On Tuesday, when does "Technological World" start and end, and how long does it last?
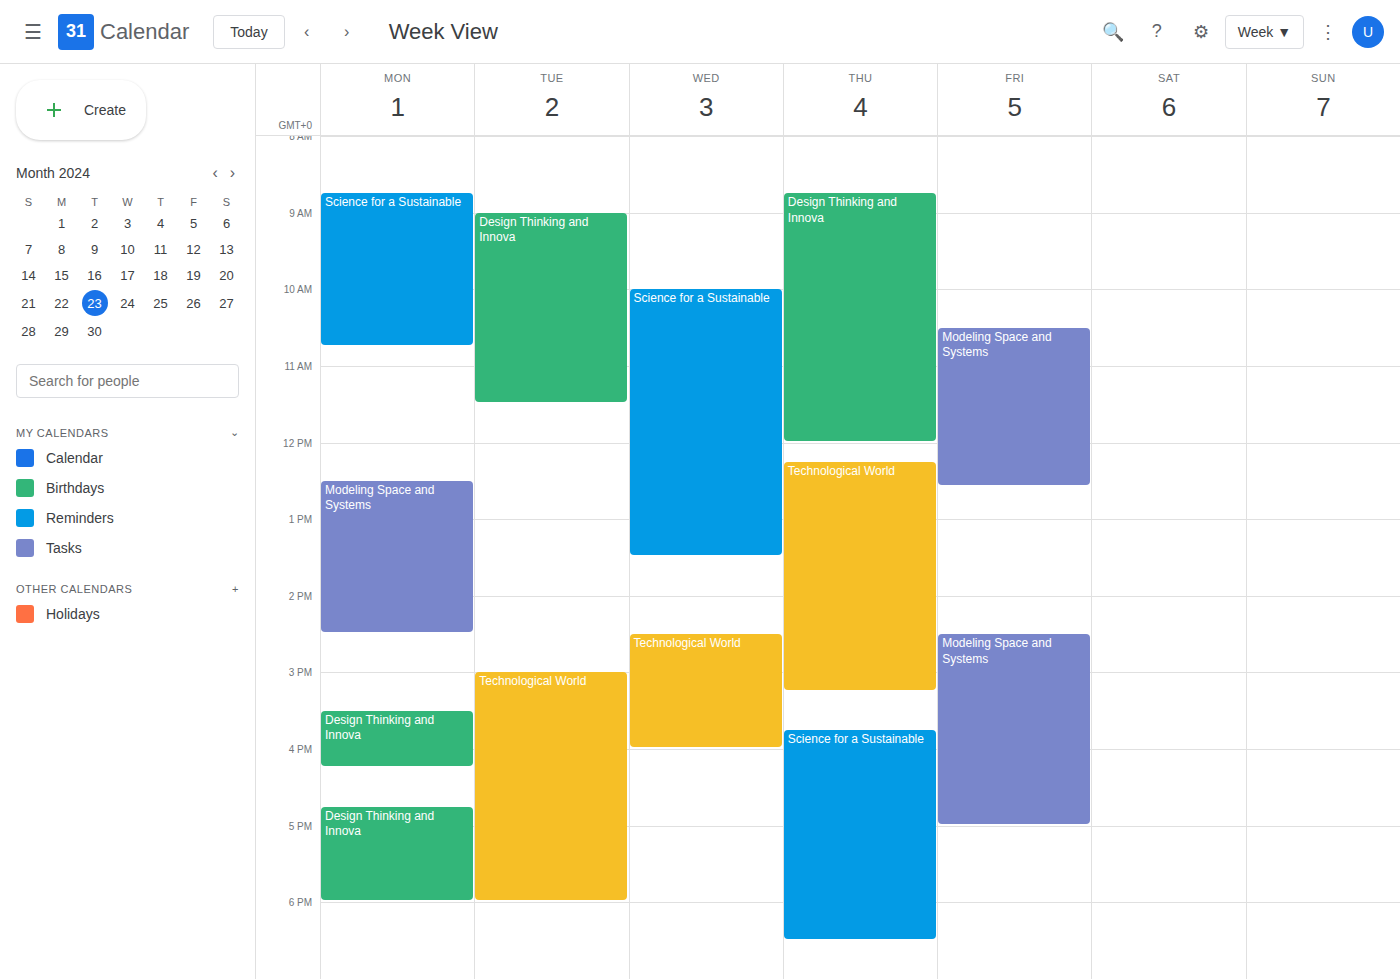
3:00 PM to 6:00 PM, 3 hours